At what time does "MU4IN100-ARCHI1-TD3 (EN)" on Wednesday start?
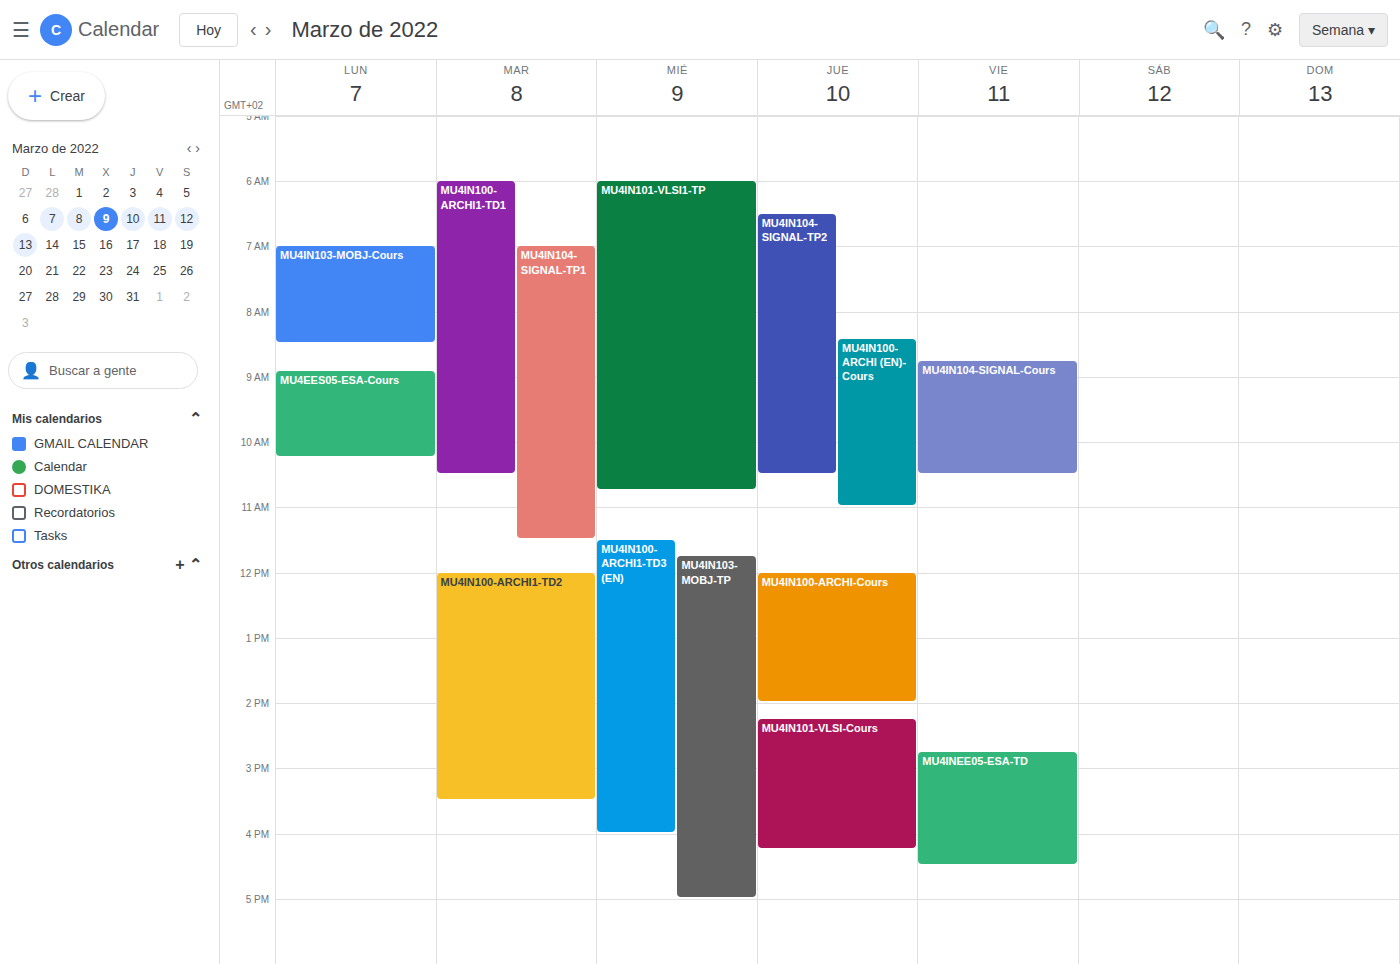
11:30 AM